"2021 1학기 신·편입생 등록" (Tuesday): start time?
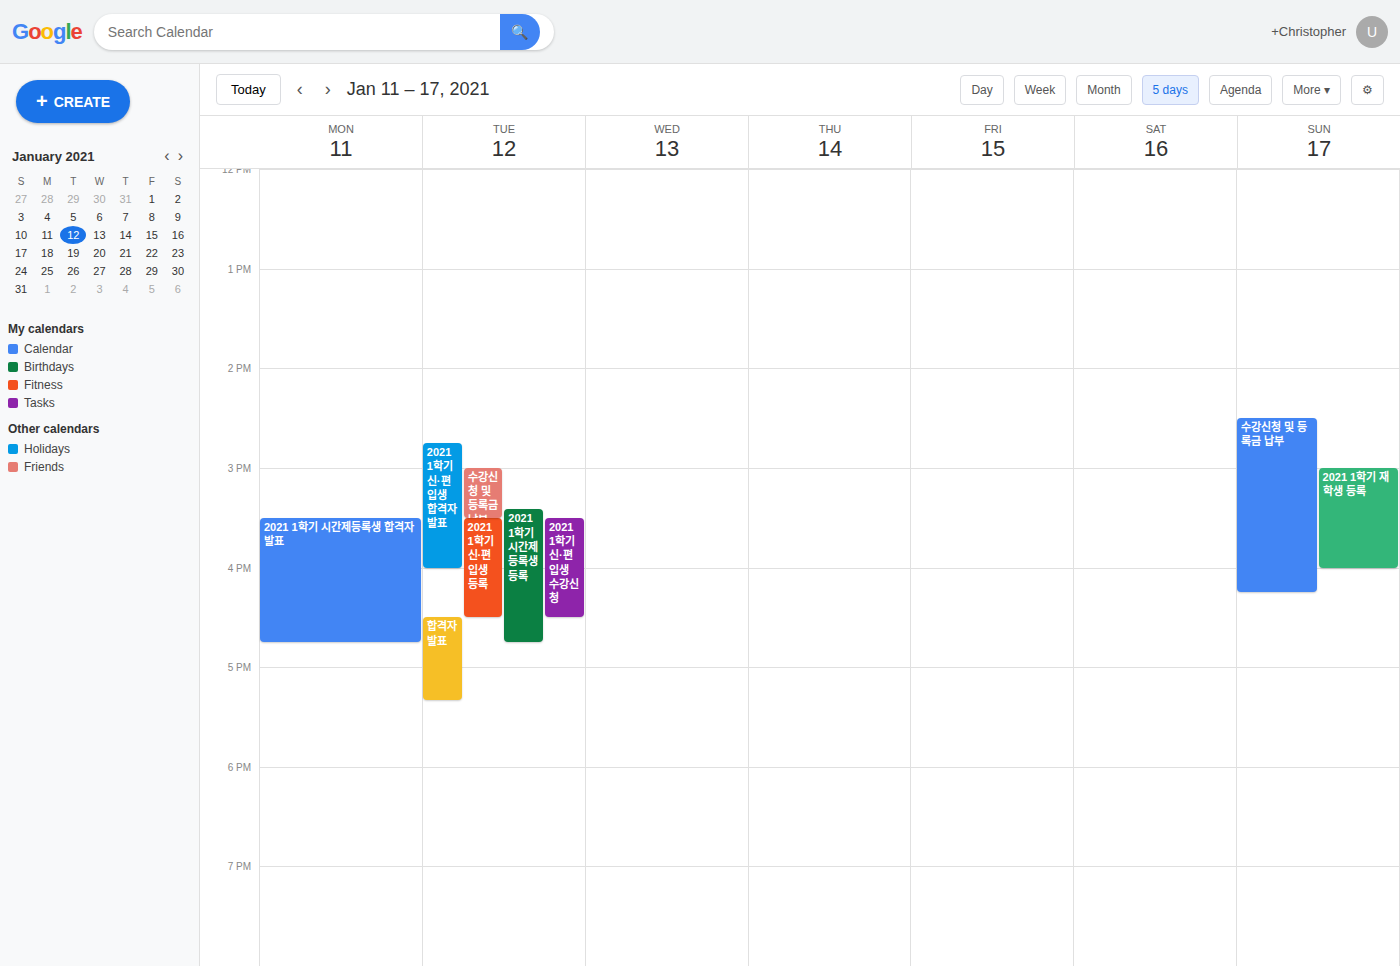
3:30 PM